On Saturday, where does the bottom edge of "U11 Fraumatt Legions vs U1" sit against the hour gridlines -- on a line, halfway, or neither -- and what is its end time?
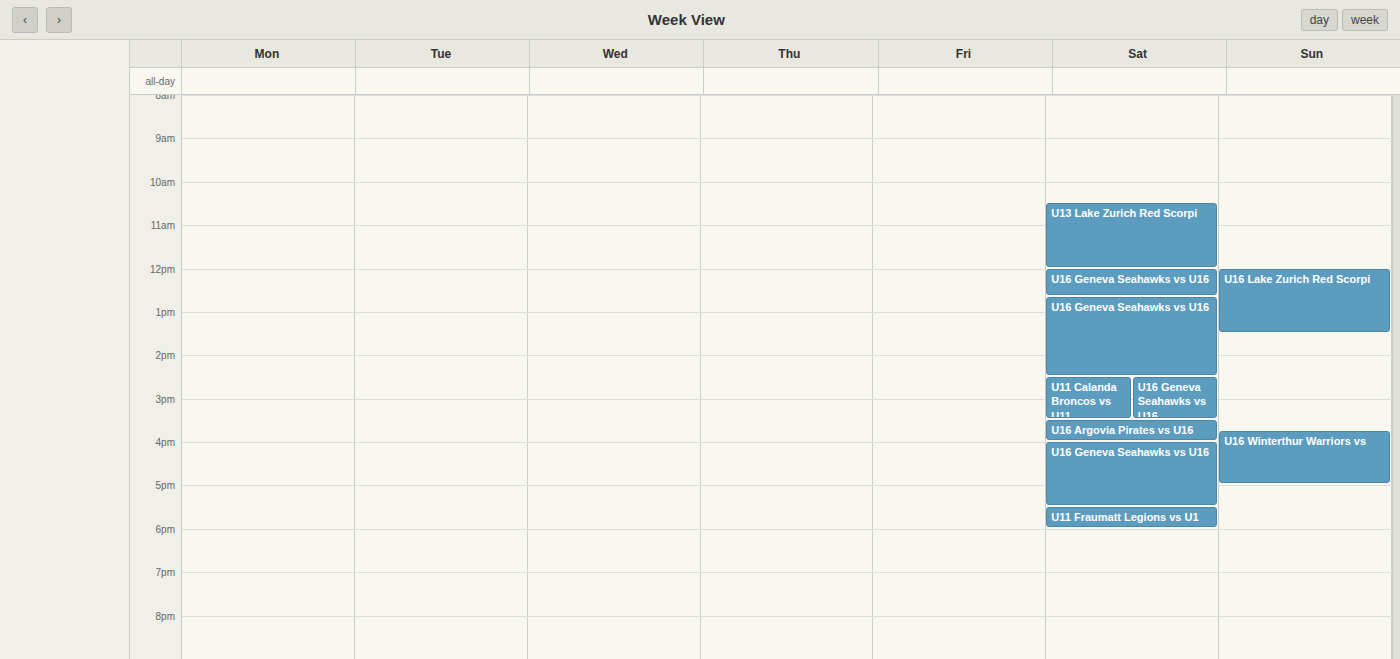
6:00 PM -- exactly on the 6 PM line.